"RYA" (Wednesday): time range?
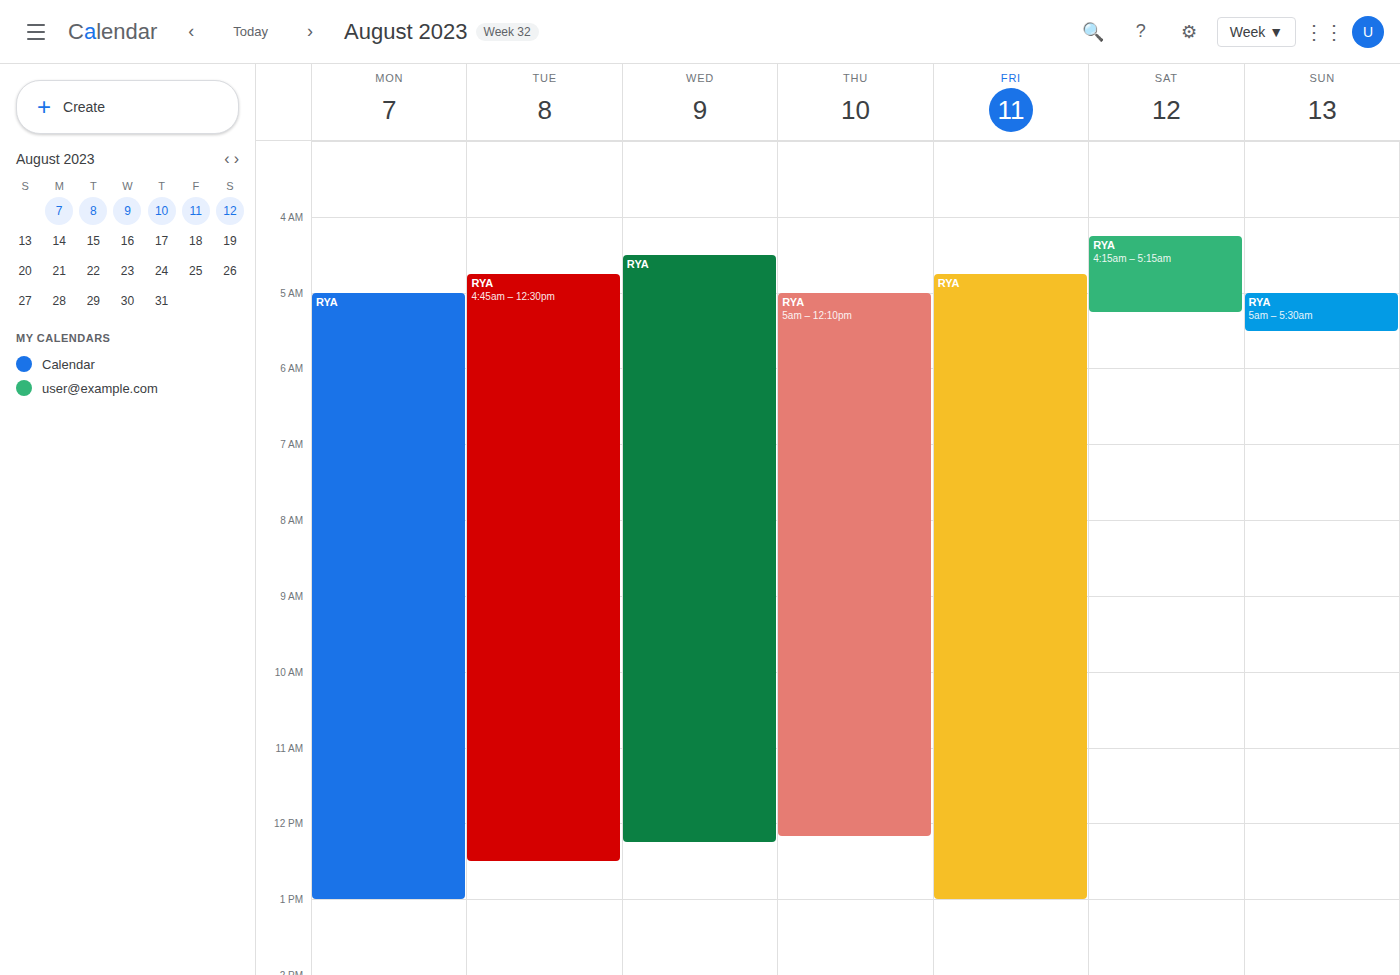
4:30 AM to 12:15 PM